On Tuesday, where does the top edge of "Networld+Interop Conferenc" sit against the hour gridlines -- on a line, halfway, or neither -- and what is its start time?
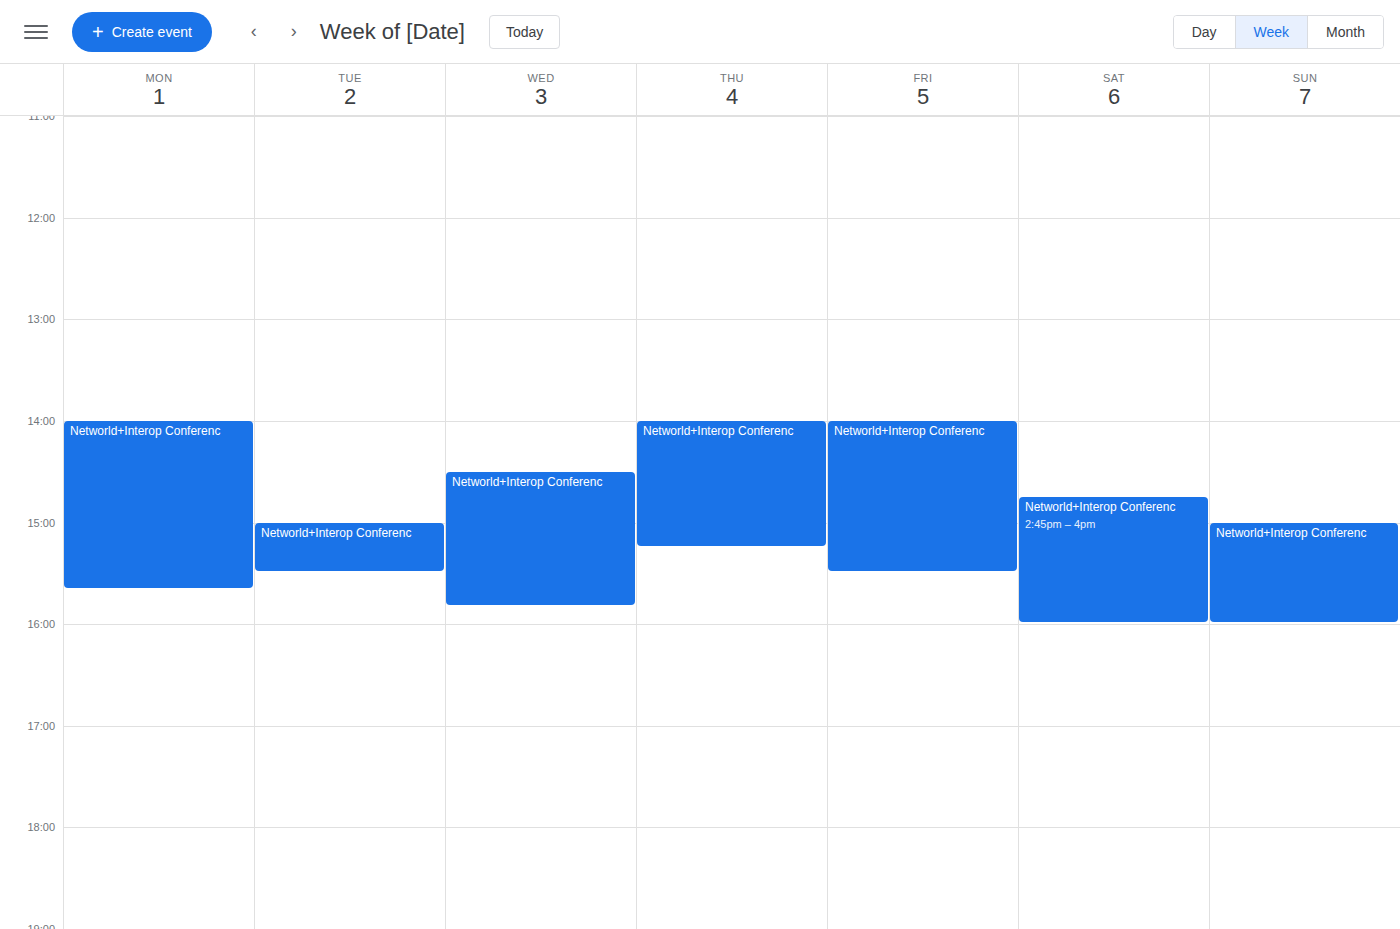
3:00 PM -- exactly on the 3 PM line.